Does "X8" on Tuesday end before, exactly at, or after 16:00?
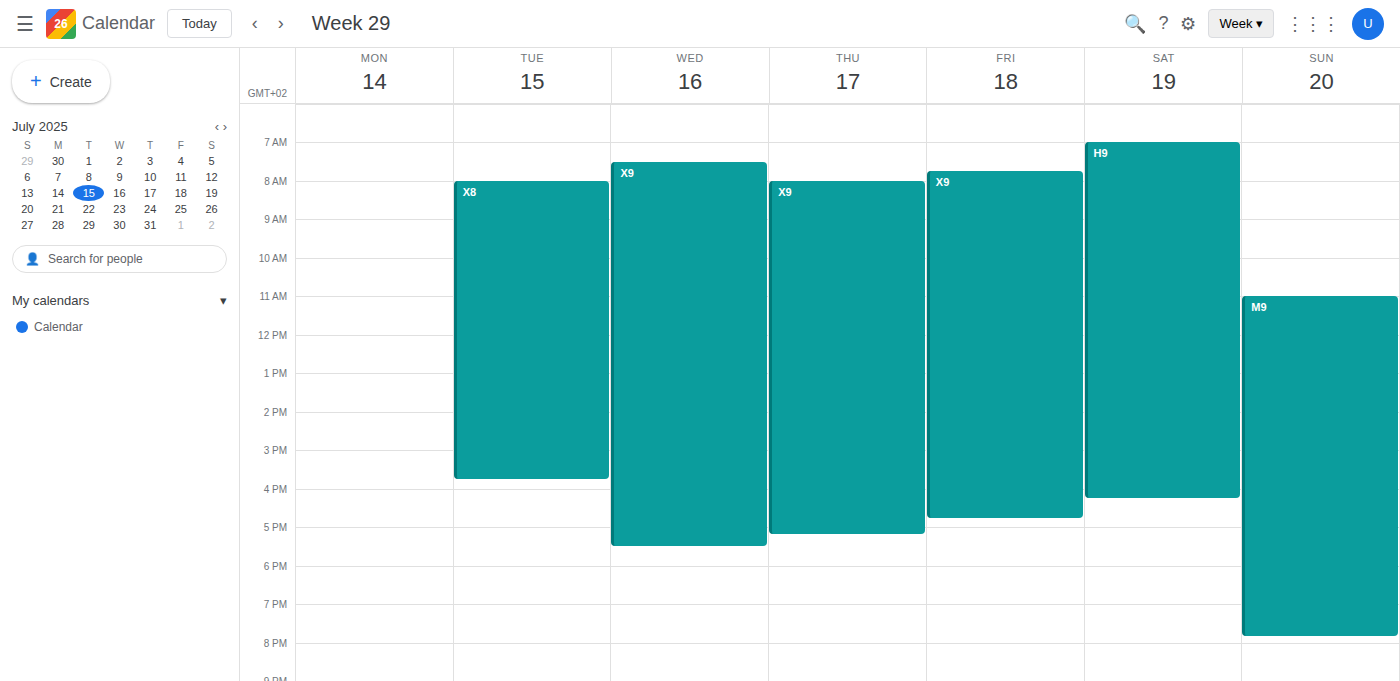
15:45 -- before 16:00, 15 minutes above the 16:00 line.